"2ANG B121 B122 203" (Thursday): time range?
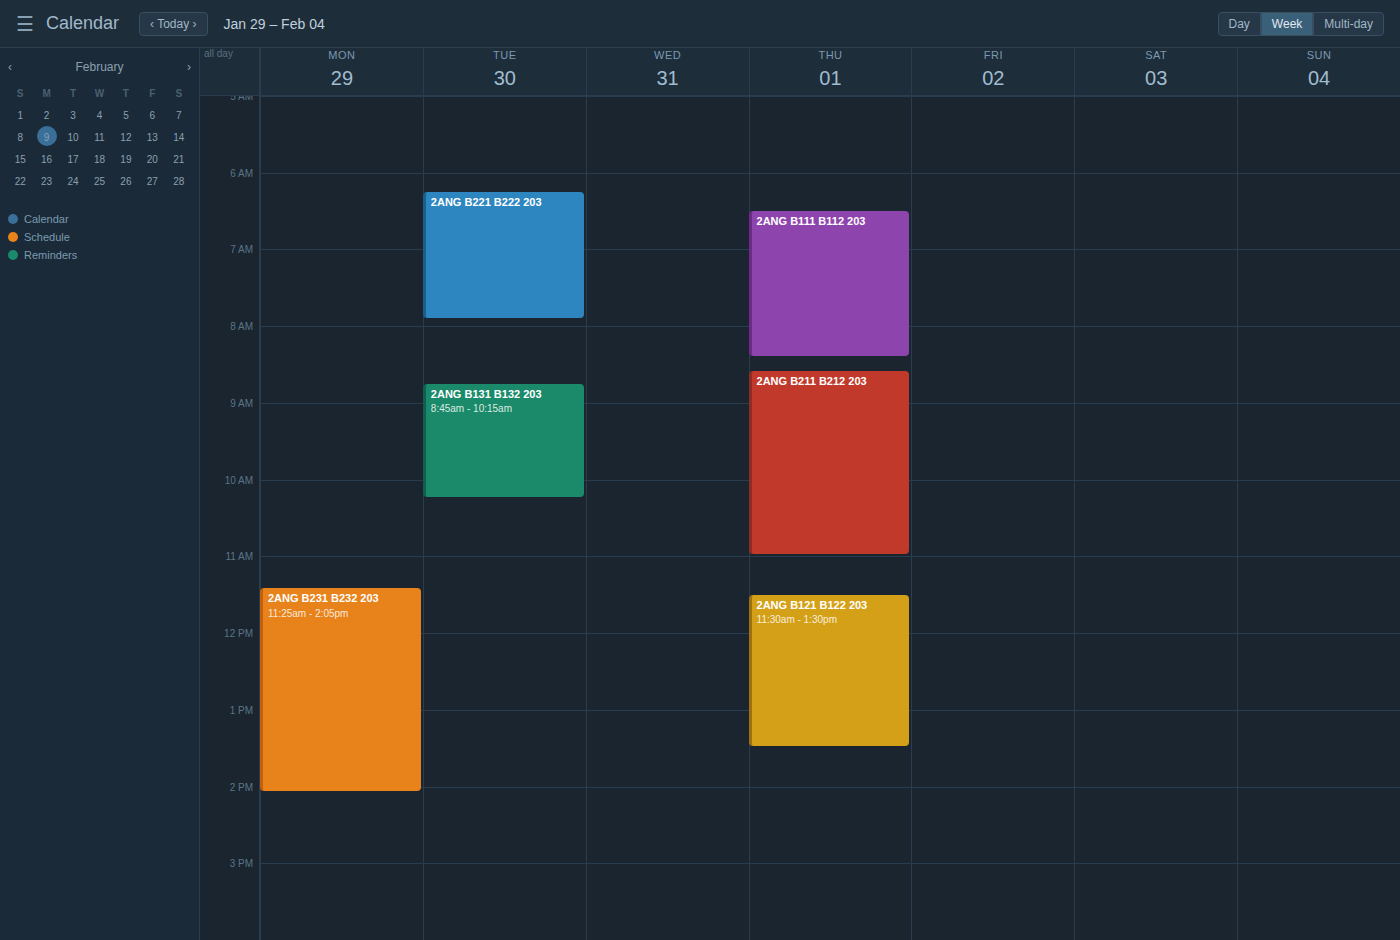
11:30 AM to 1:30 PM